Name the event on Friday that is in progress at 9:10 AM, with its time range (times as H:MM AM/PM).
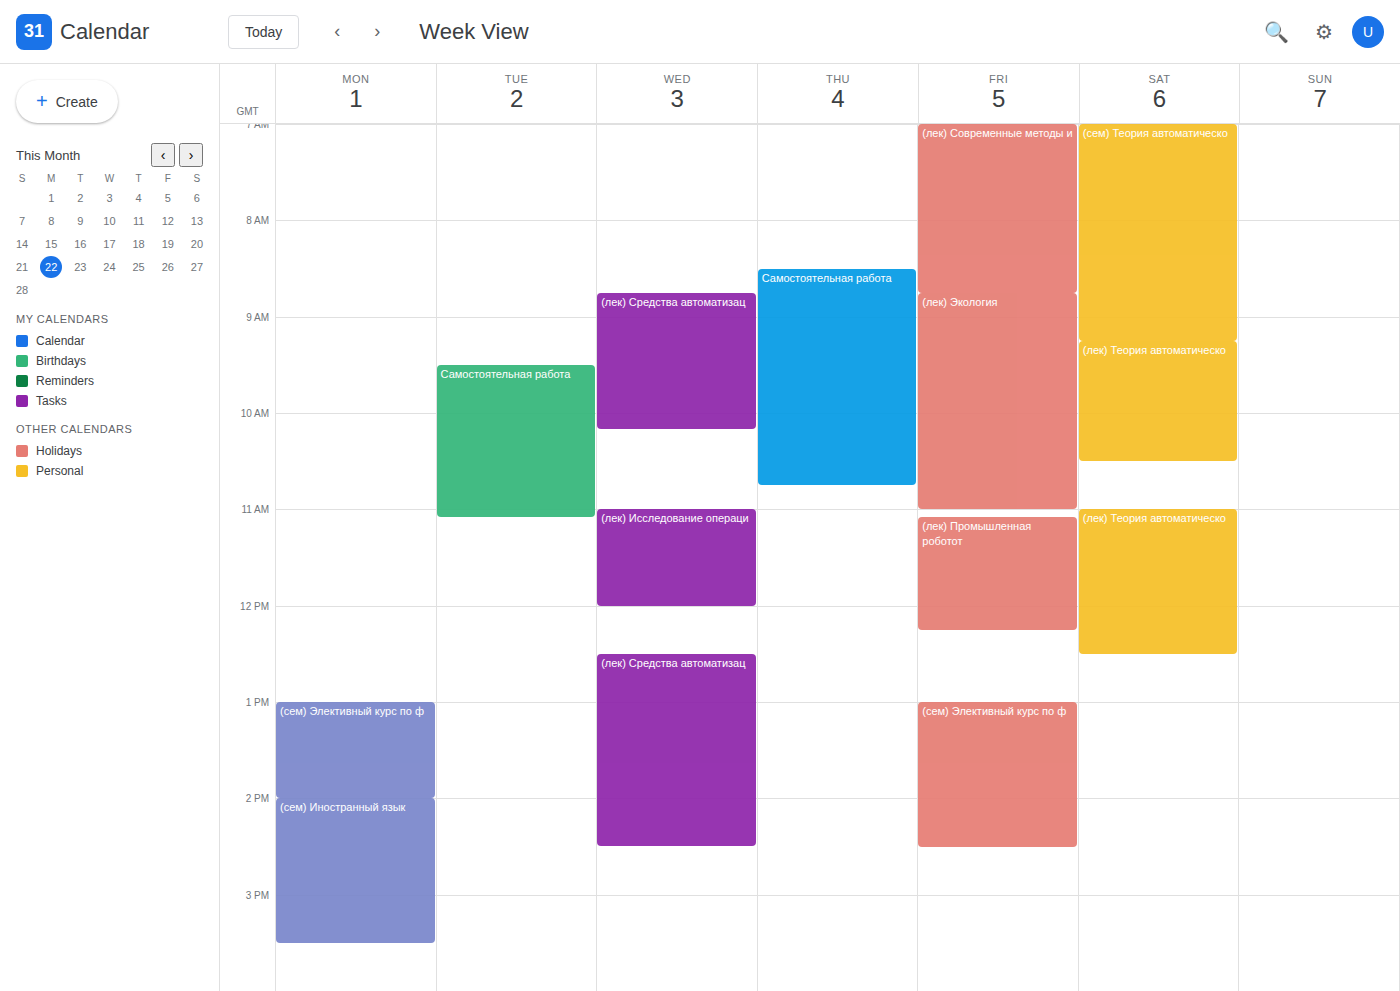
"(лек) Экология", 8:45 AM to 11:00 AM